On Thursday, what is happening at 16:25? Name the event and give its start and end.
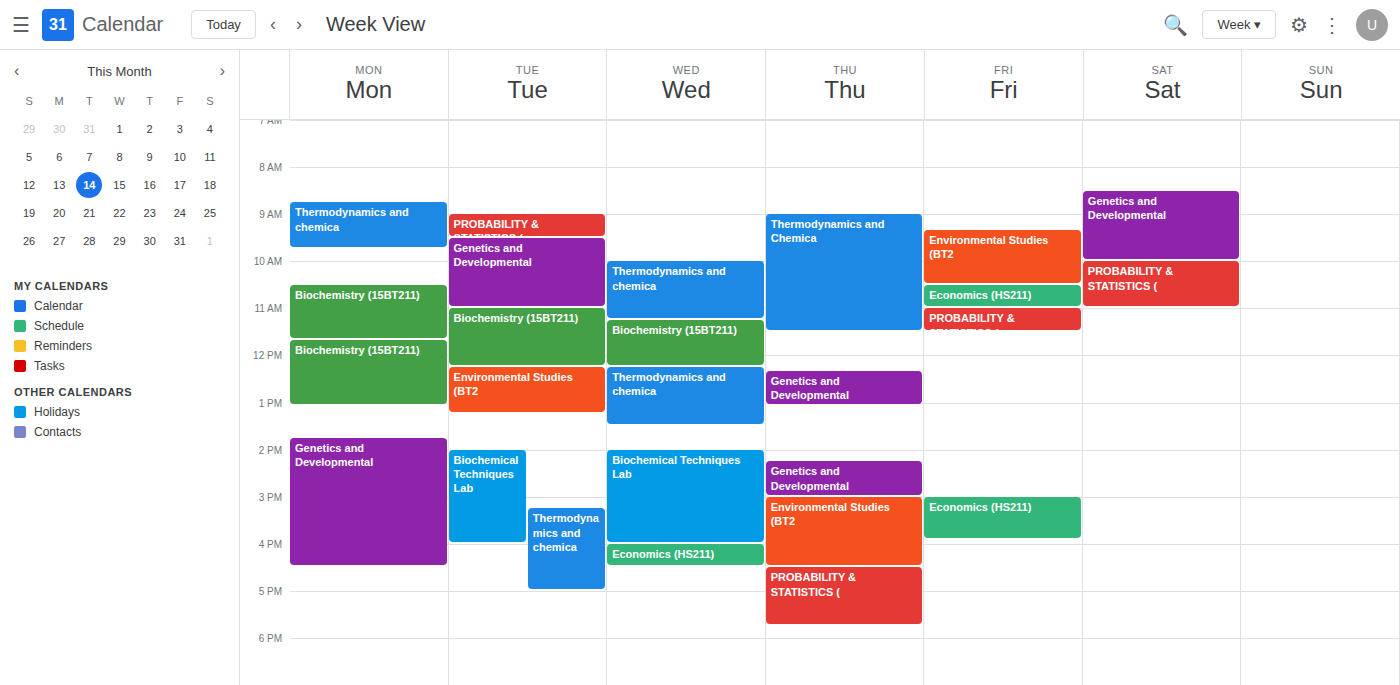
"Environmental Studies (BT2", 15:00 to 16:30